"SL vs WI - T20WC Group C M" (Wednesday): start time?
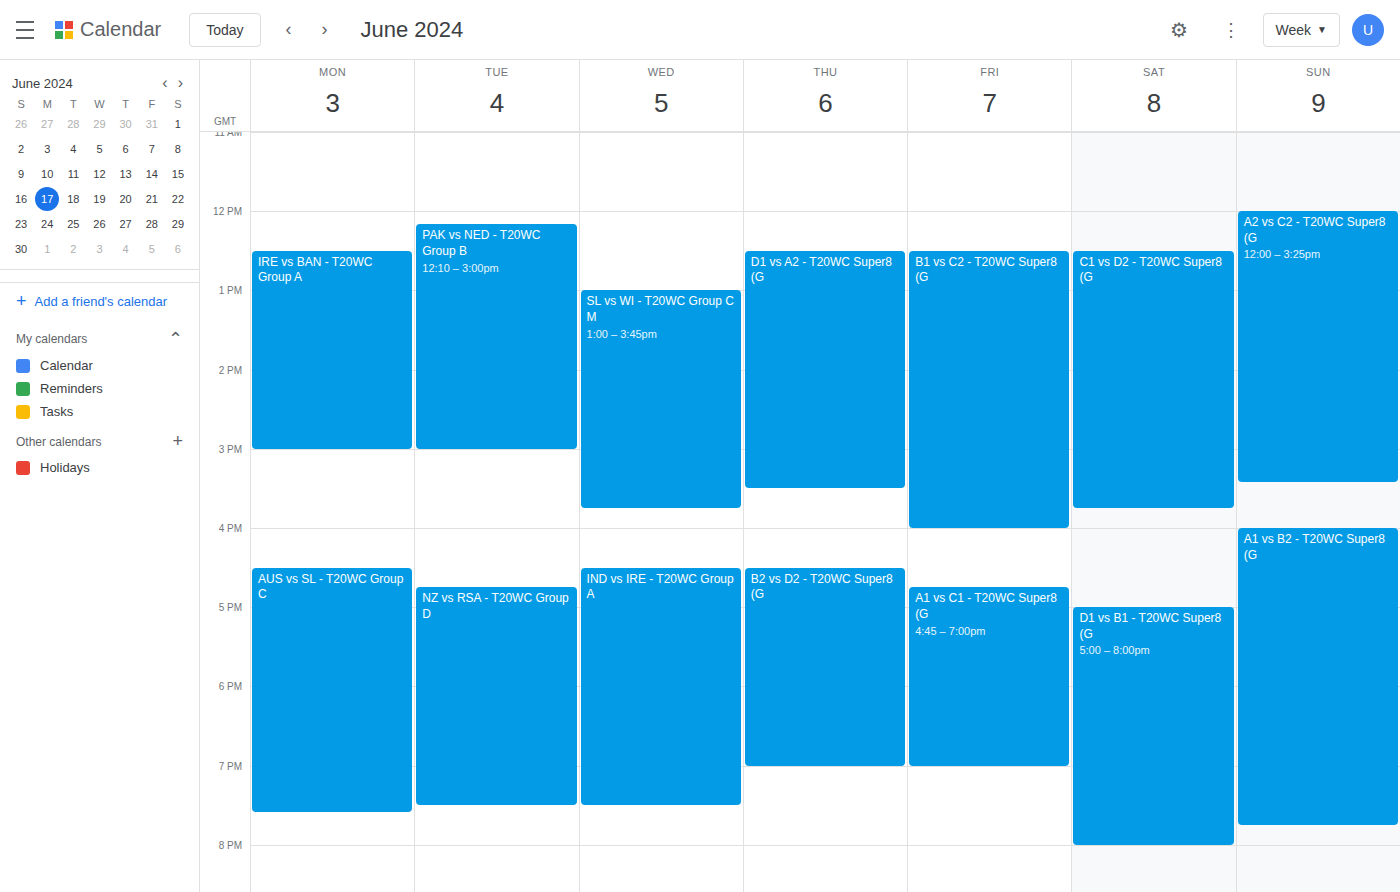
13:00